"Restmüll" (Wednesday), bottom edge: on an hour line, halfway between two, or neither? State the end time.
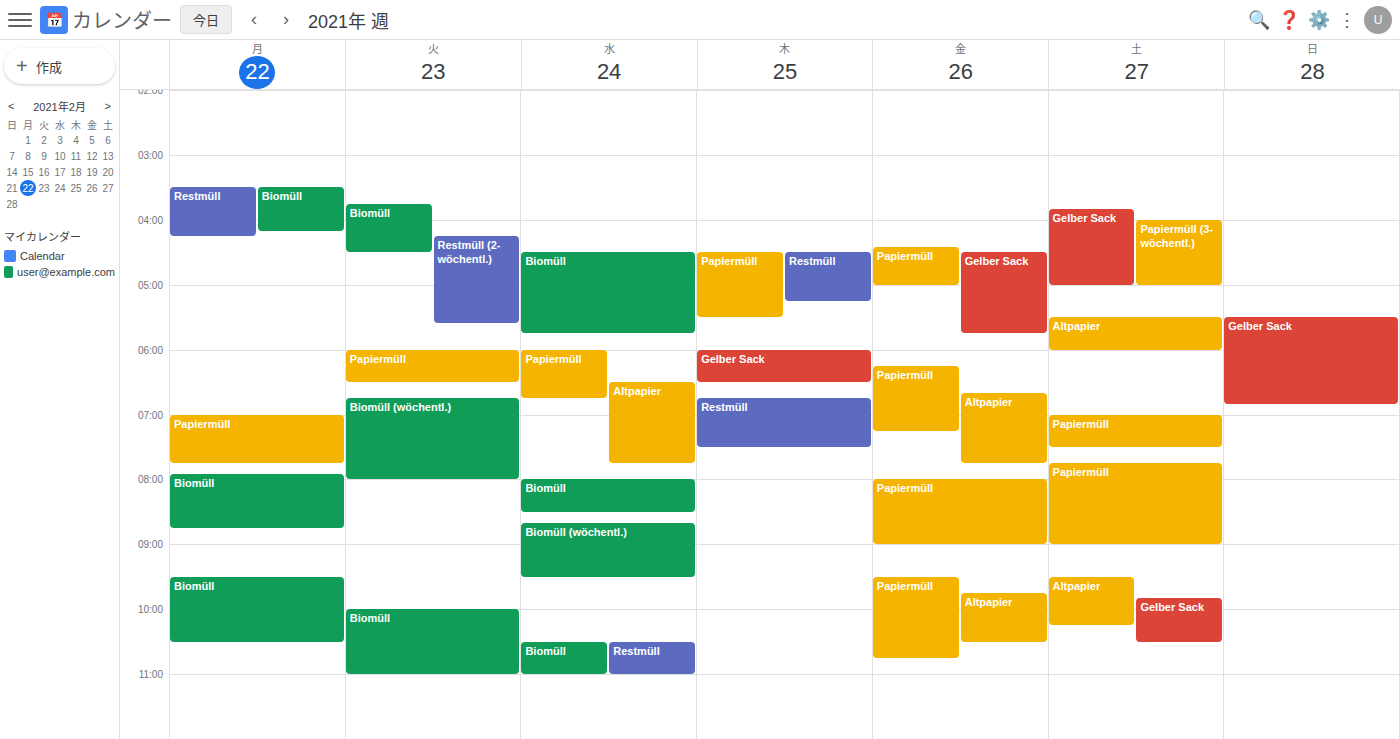
11:00 AM -- exactly on the 11 AM line.